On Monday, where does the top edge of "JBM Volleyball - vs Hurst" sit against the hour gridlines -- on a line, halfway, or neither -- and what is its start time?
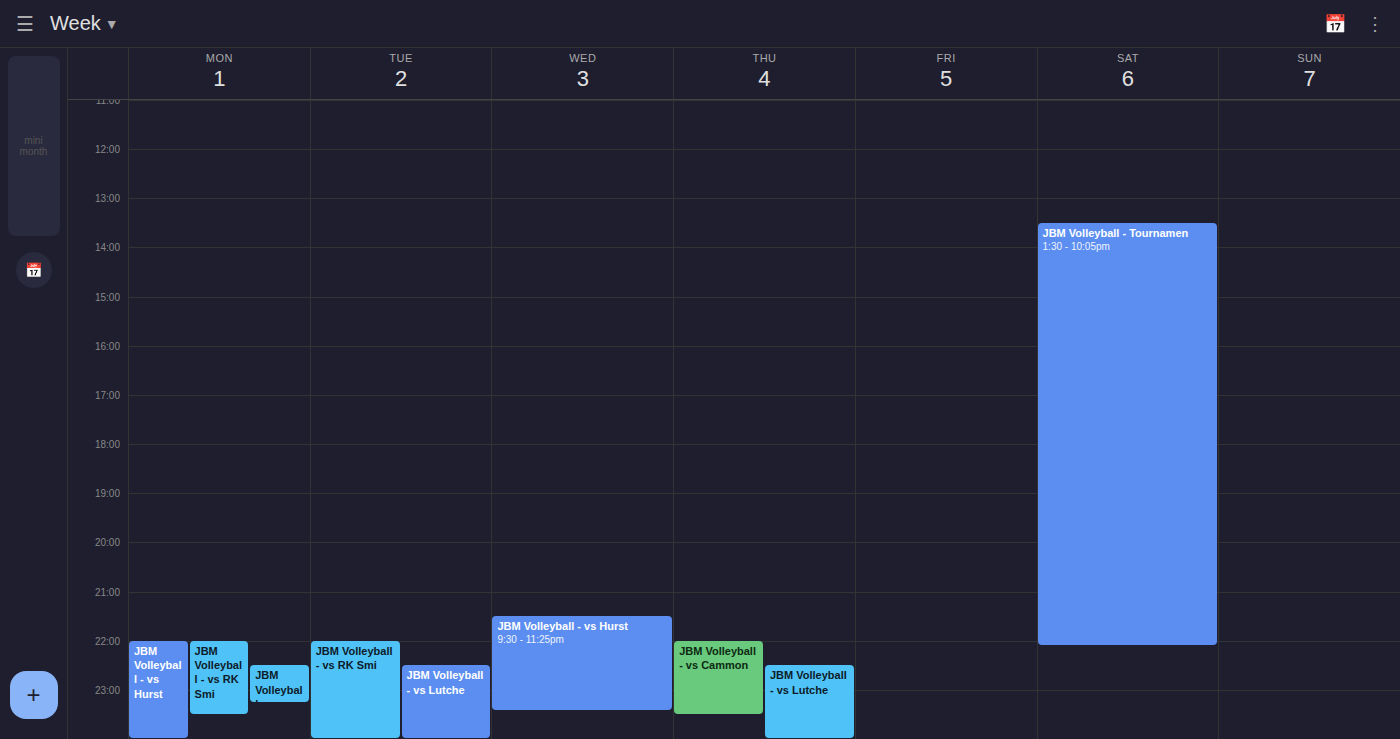
10:00 PM -- exactly on the 10 PM line.